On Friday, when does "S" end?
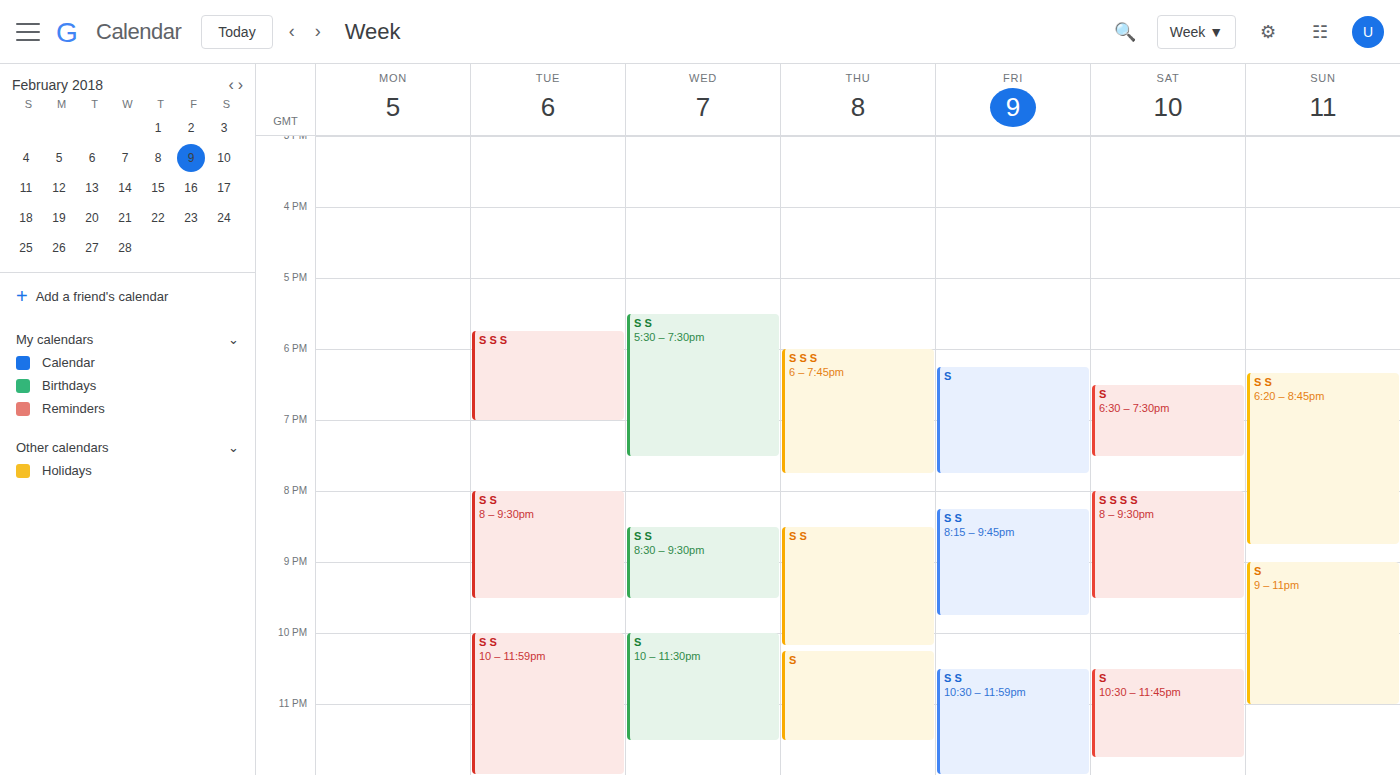
7:45 PM